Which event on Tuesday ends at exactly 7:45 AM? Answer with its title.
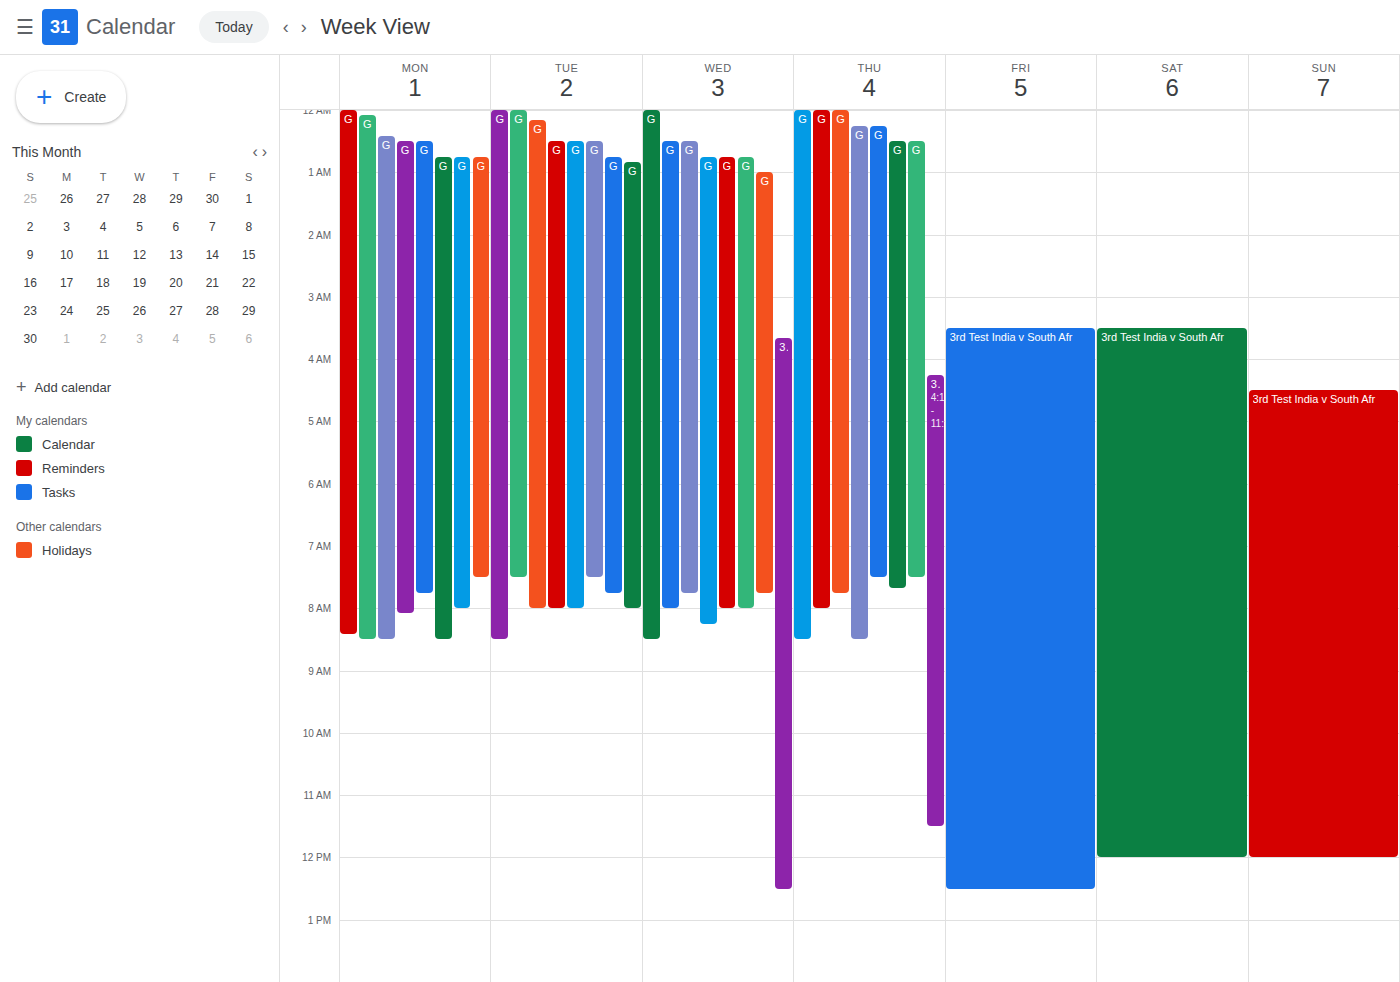
"Group A Bengal v Odisha (D"